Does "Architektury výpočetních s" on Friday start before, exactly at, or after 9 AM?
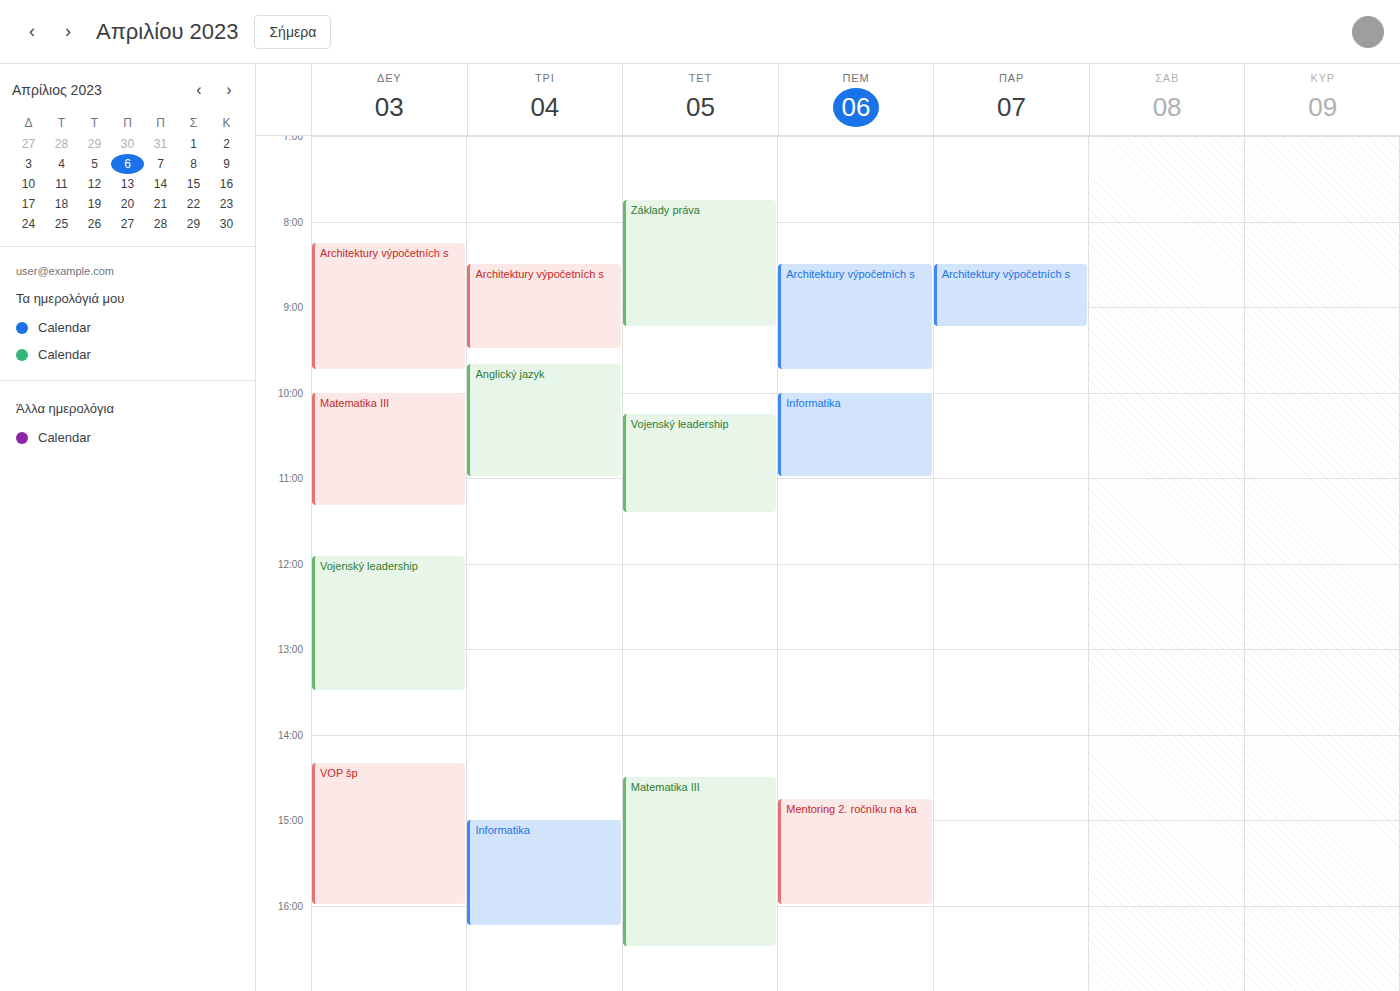
8:30 AM -- before 9 AM, 30 minutes above the 9 AM line.